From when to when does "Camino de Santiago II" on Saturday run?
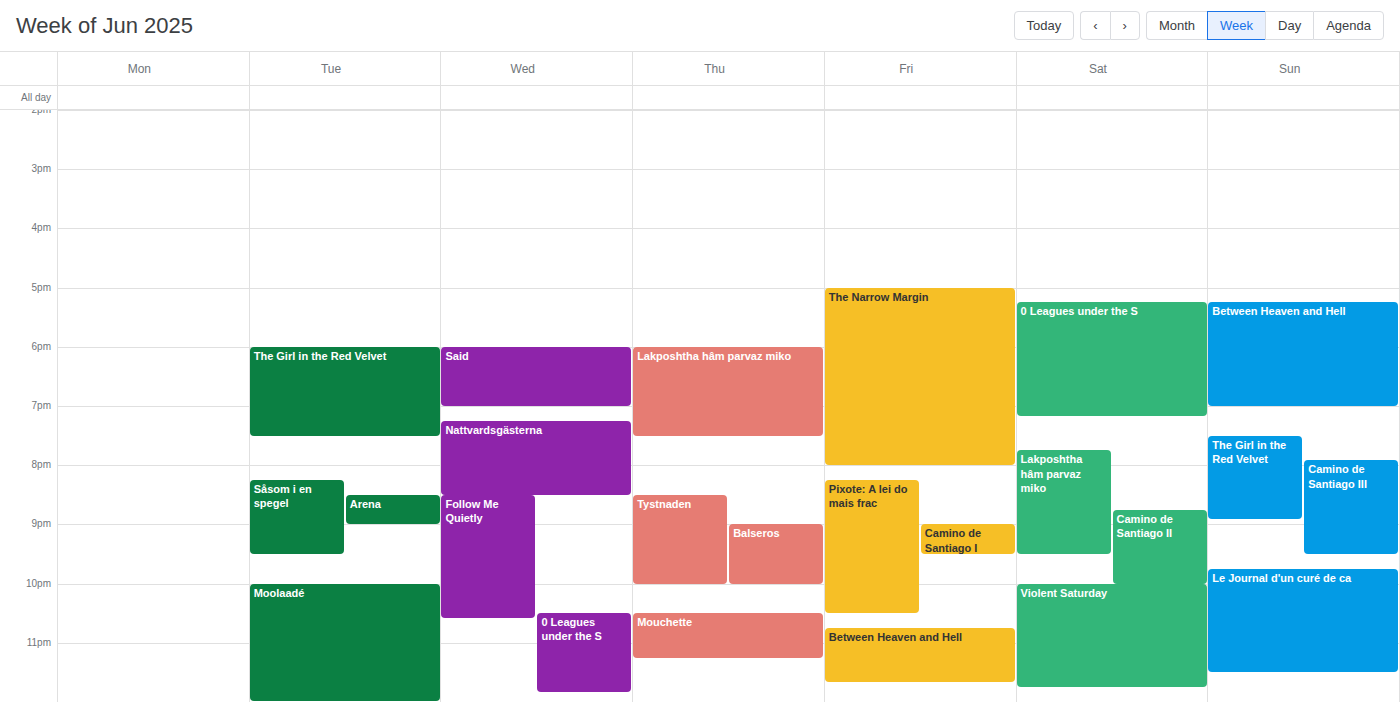
8:45 PM to 10:00 PM